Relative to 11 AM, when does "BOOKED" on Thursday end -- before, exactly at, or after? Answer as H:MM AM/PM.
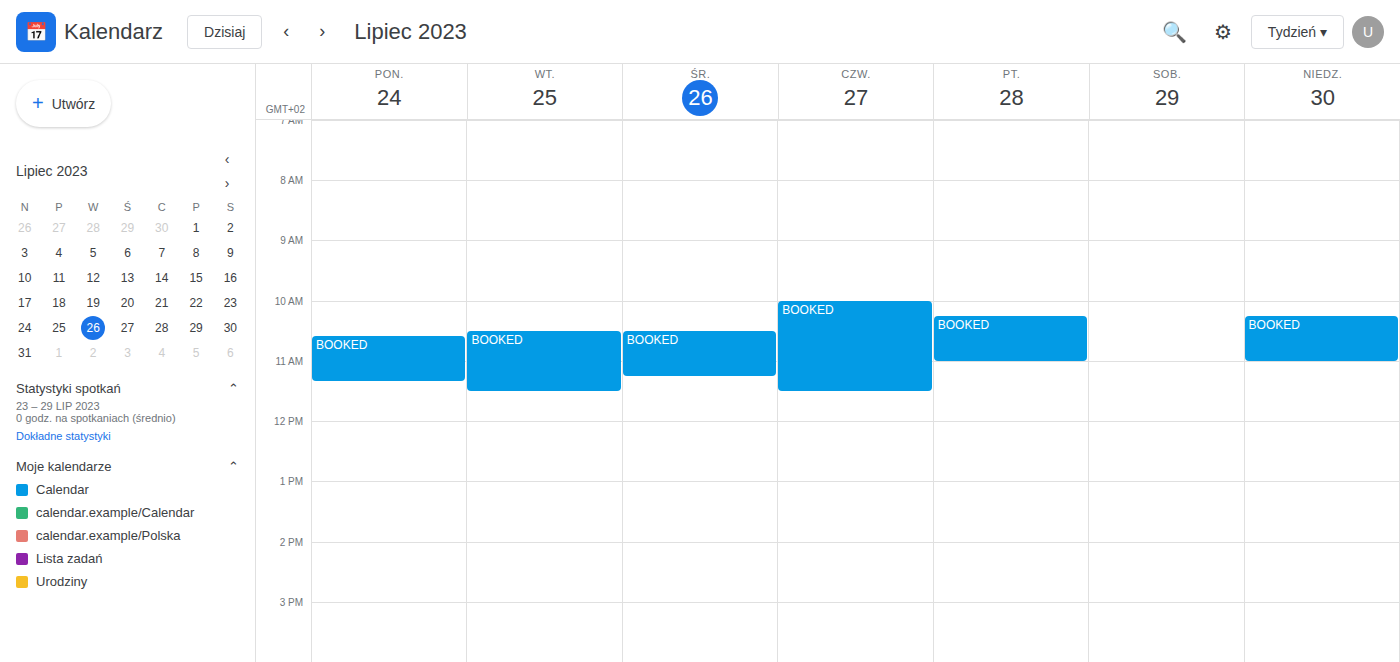
11:30 AM -- after 11 AM, 30 minutes below the 11 AM line.